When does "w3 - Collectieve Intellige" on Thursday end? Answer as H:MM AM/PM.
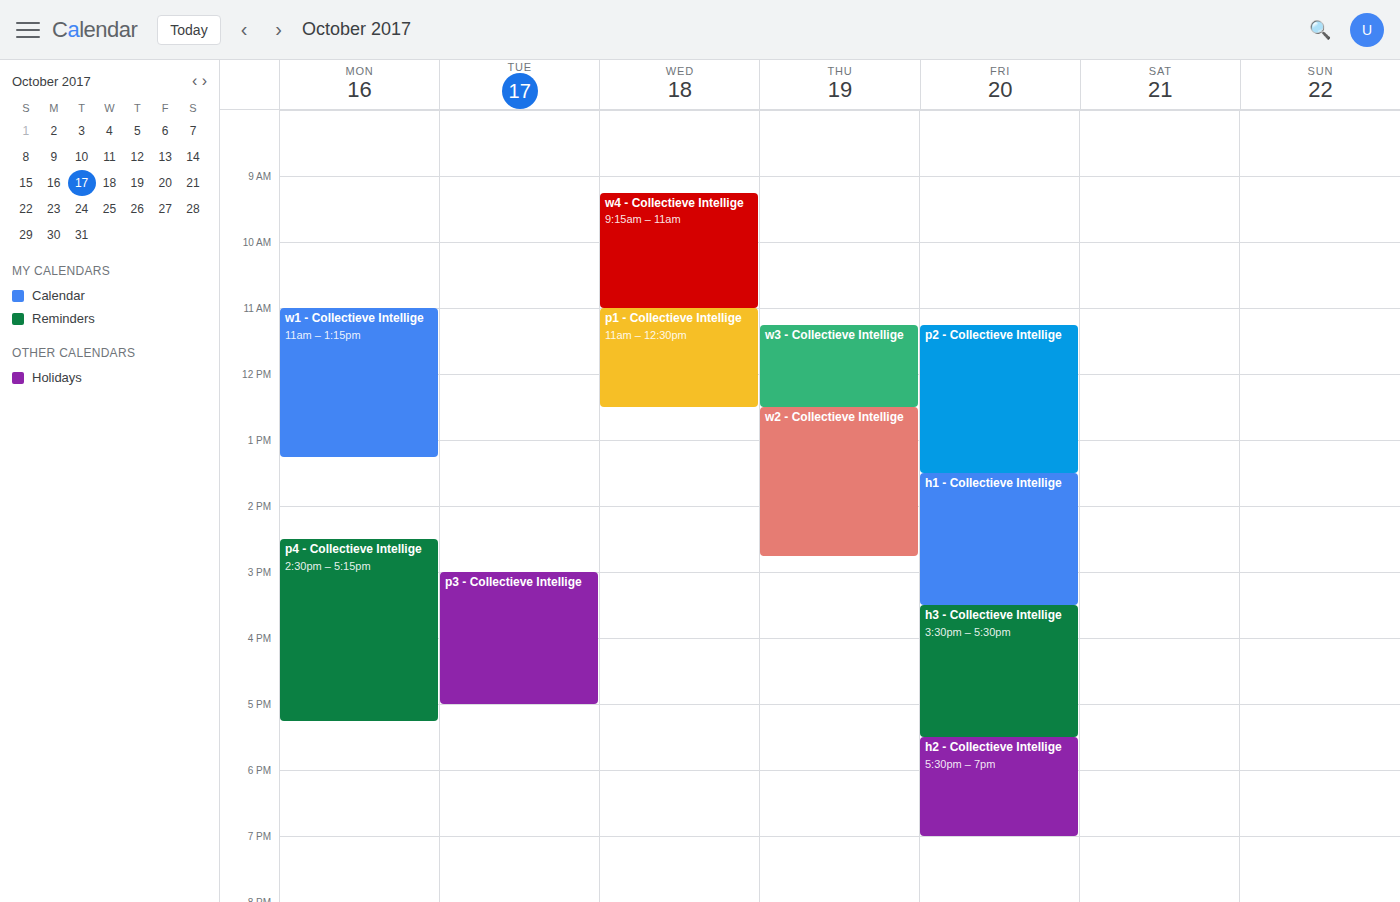
12:30 PM